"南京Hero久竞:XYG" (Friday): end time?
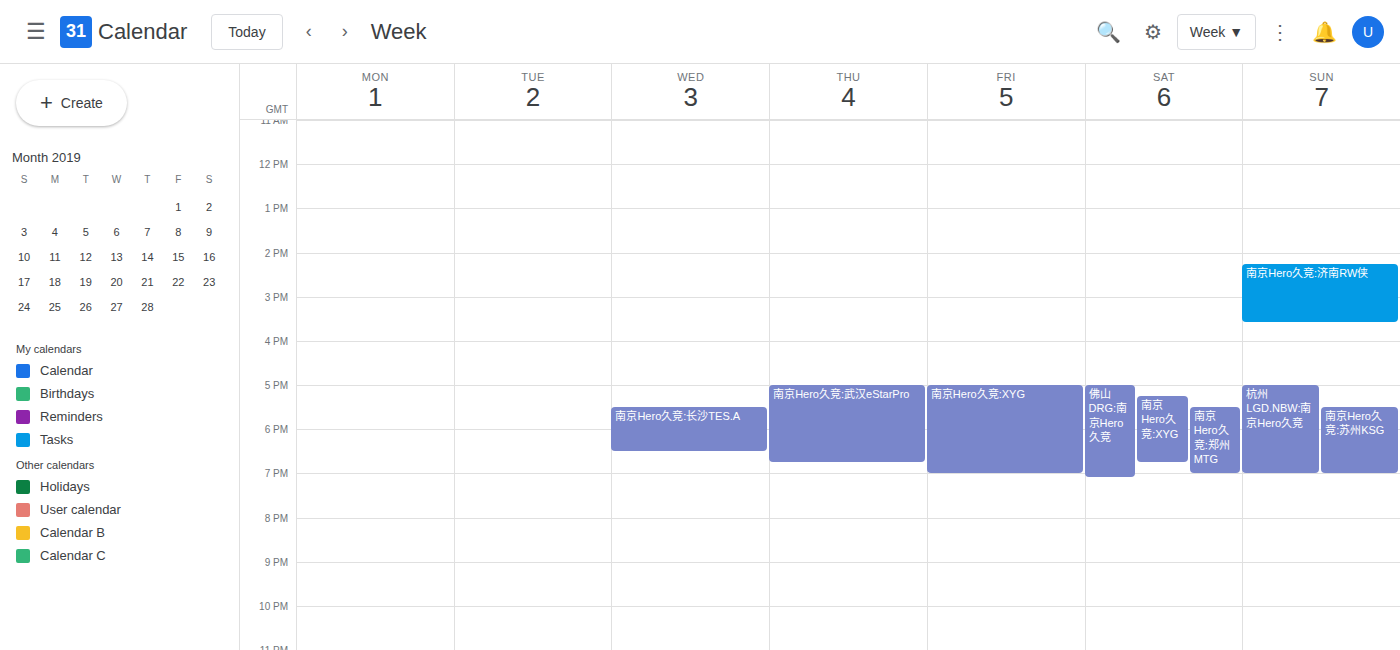
7:00 PM